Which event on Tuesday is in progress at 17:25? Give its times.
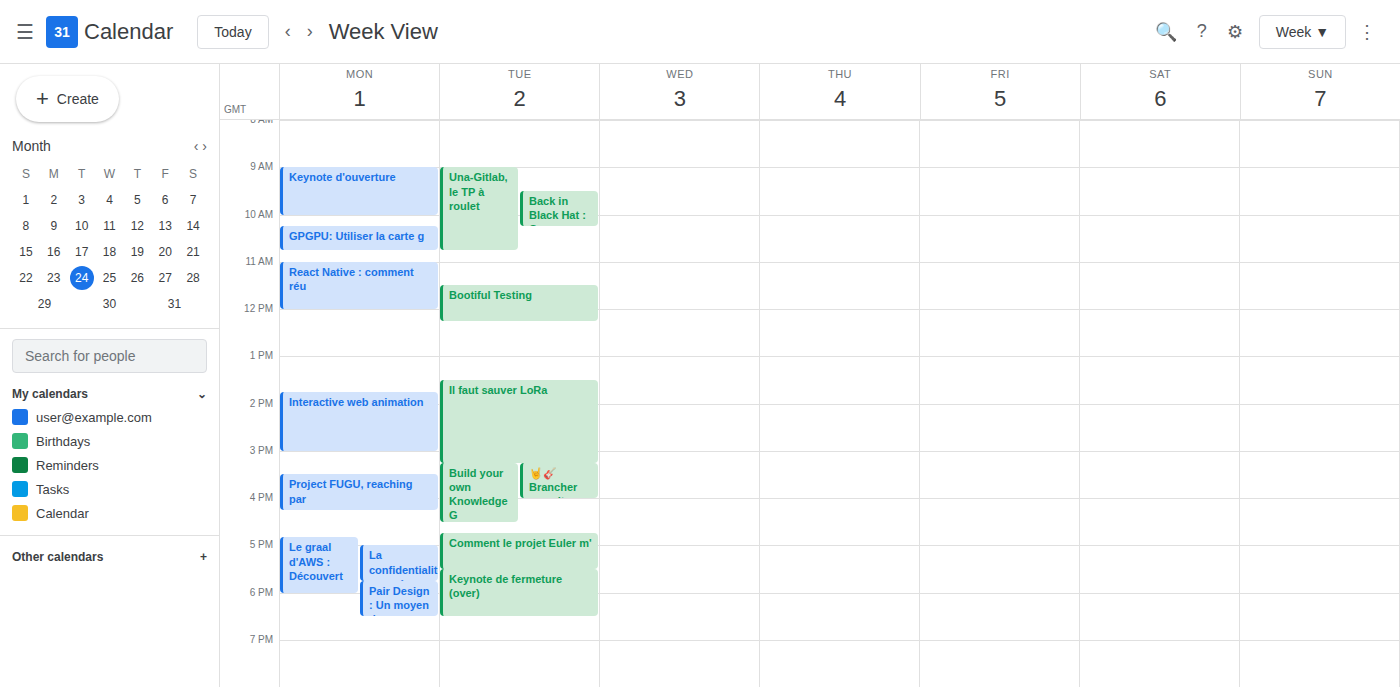
"Comment le projet Euler m'", 16:45 to 17:30